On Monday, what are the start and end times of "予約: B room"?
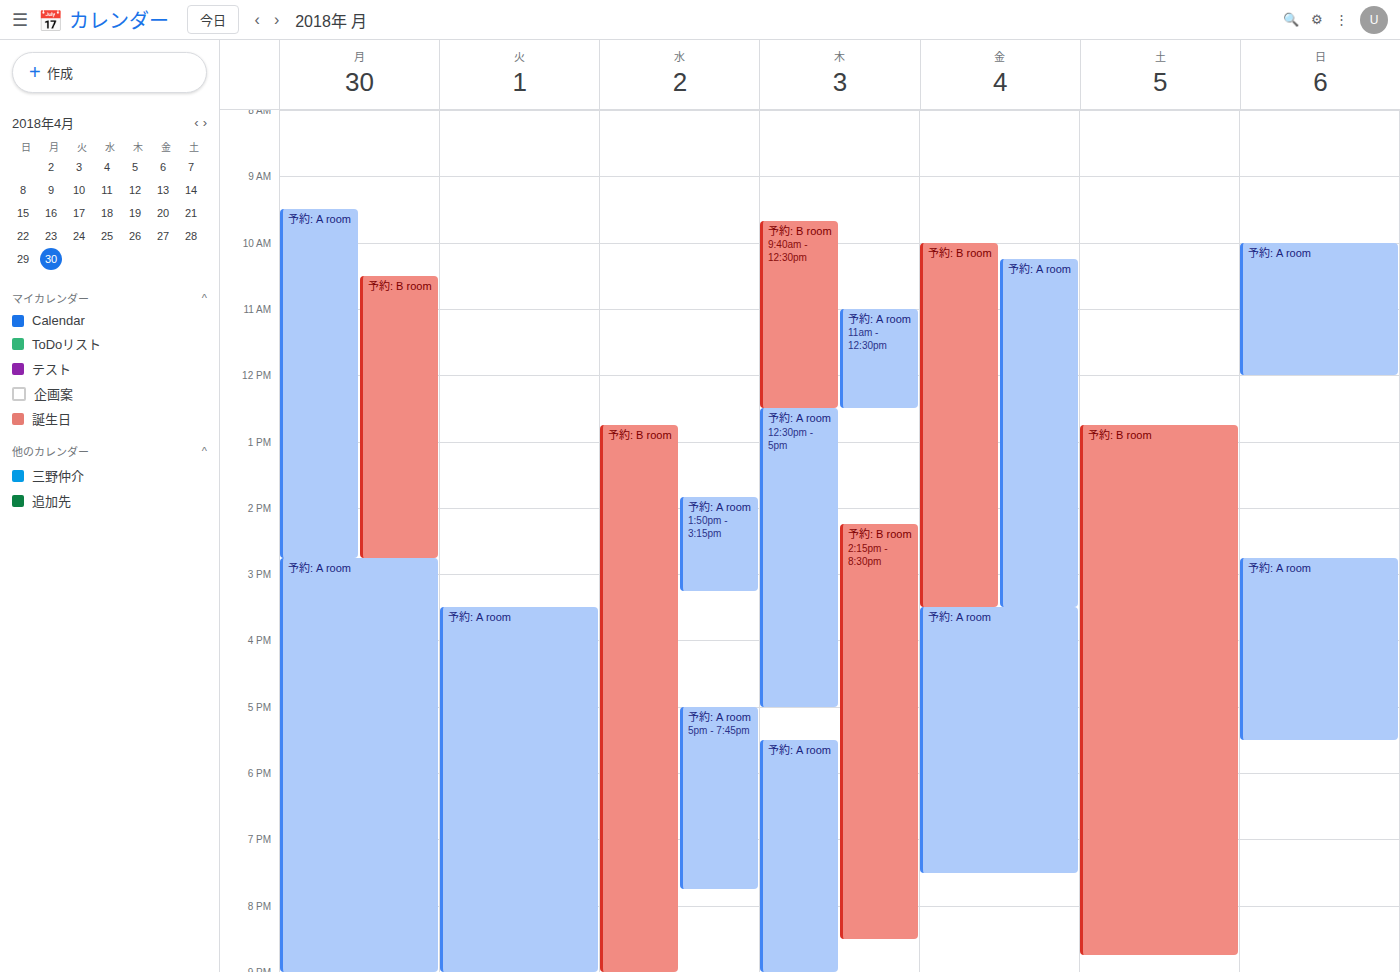
10:30 AM to 2:45 PM